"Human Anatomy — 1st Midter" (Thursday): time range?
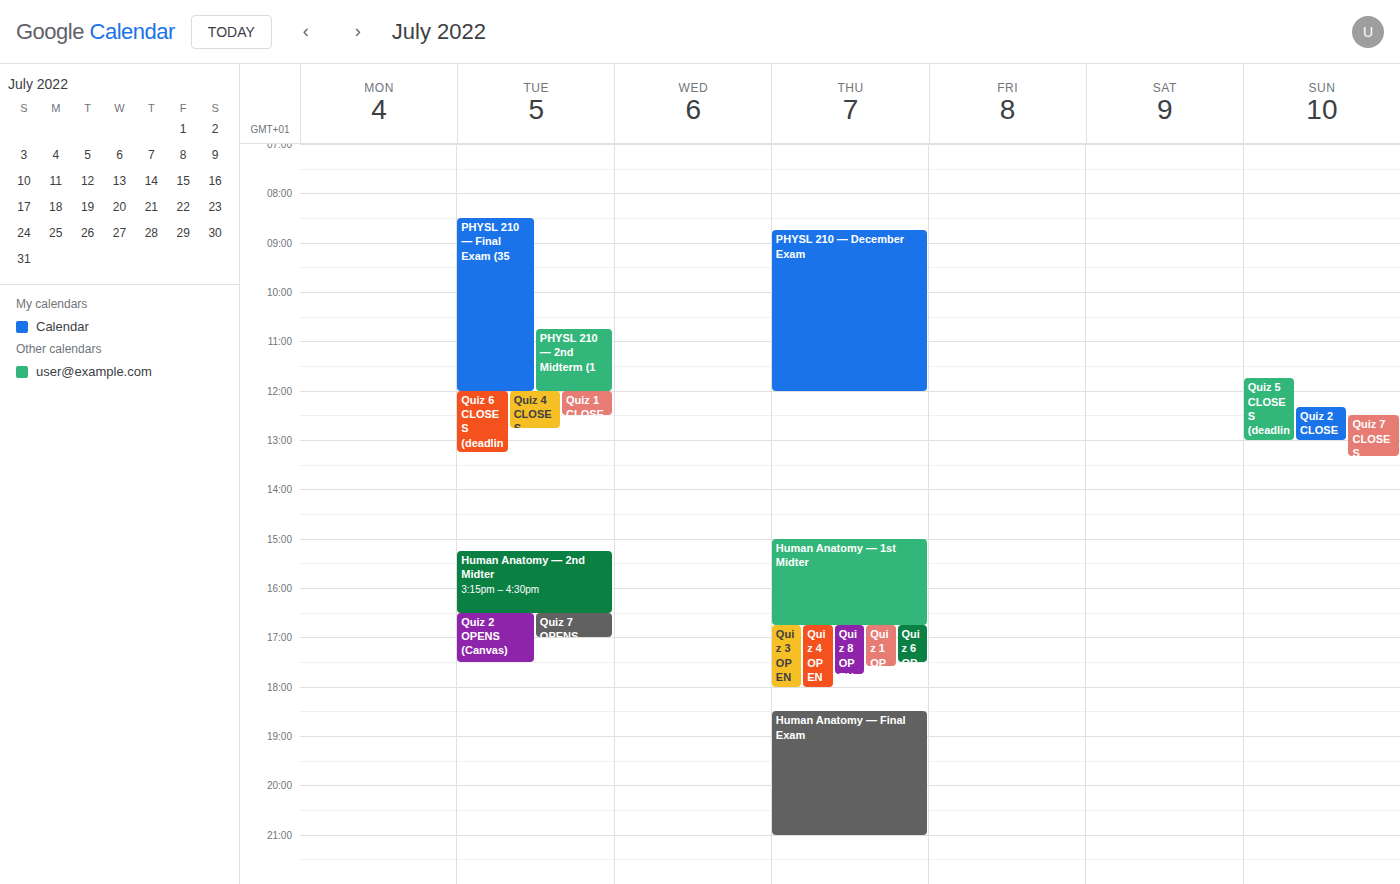
3:00 PM to 4:45 PM